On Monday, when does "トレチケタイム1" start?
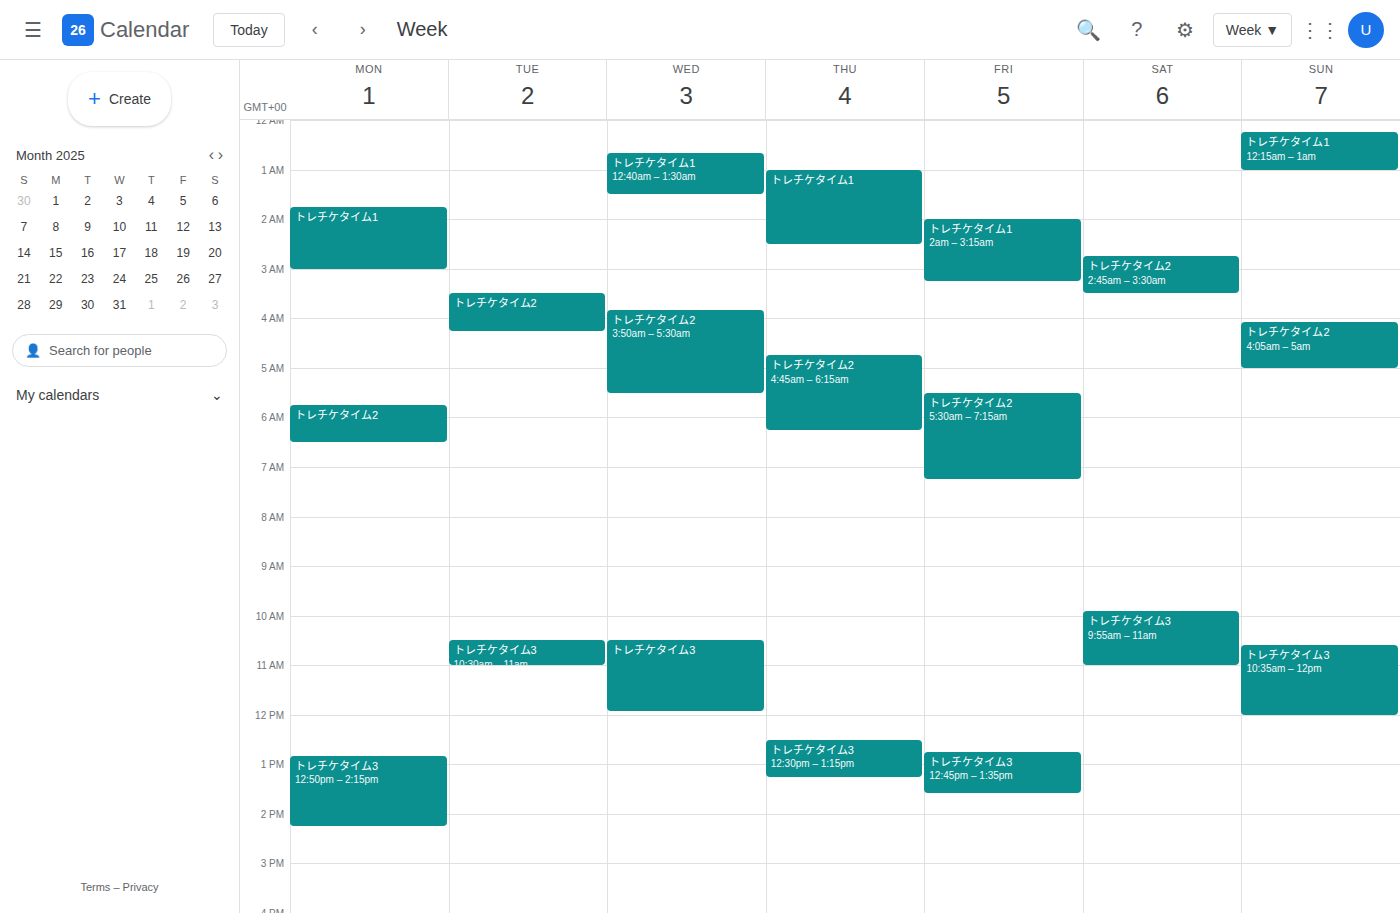
01:45